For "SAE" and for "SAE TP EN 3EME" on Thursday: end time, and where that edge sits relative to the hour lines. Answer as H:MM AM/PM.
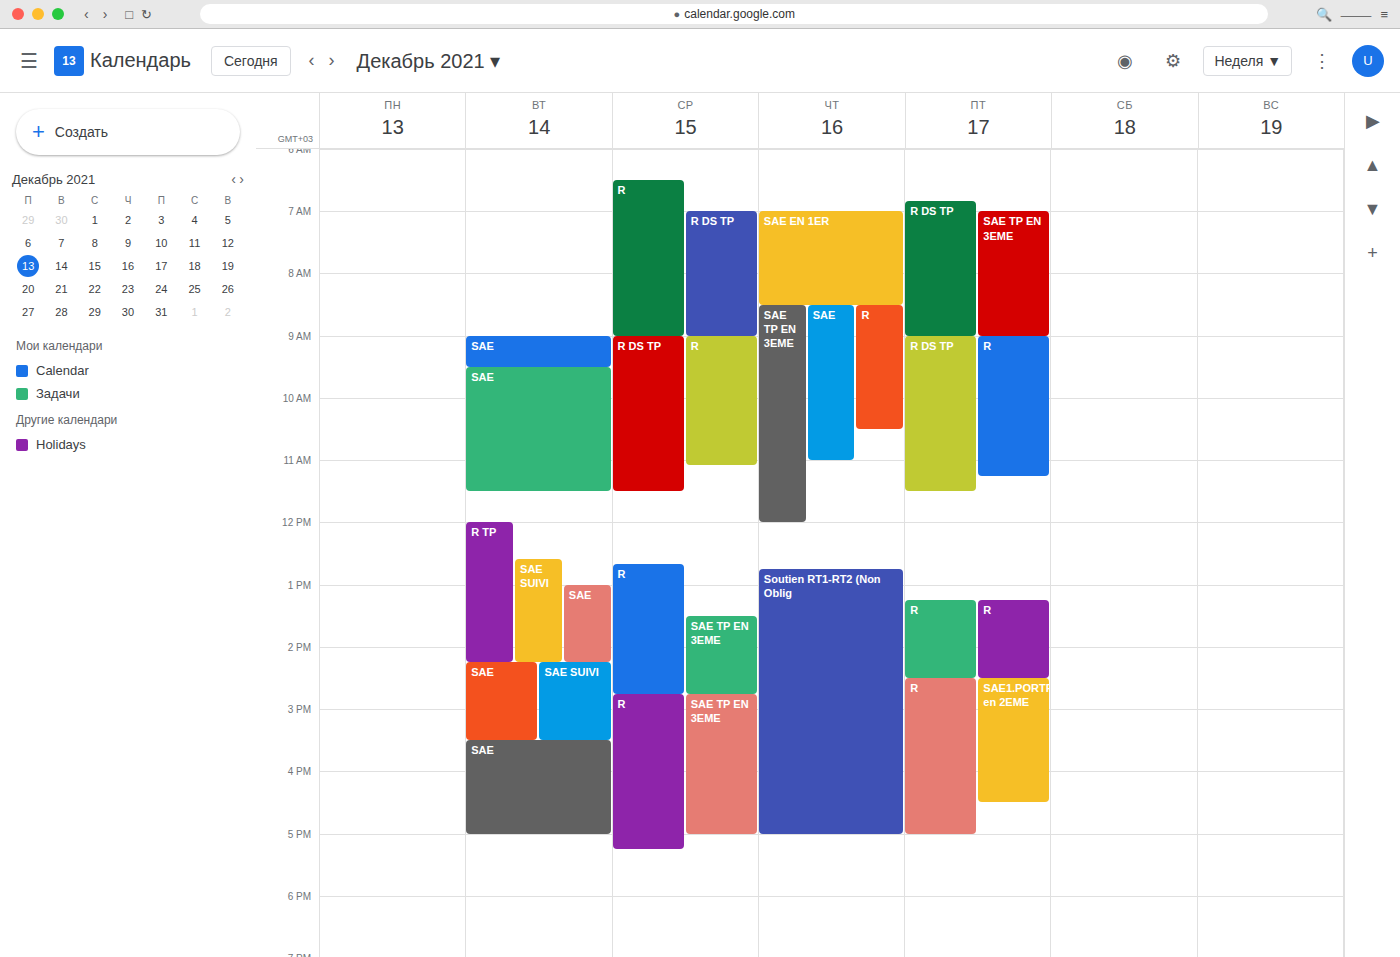
"SAE": 11:00 AM, exactly on the 11 AM line. "SAE TP EN 3EME": 12:00 PM, exactly on the 12 PM line.